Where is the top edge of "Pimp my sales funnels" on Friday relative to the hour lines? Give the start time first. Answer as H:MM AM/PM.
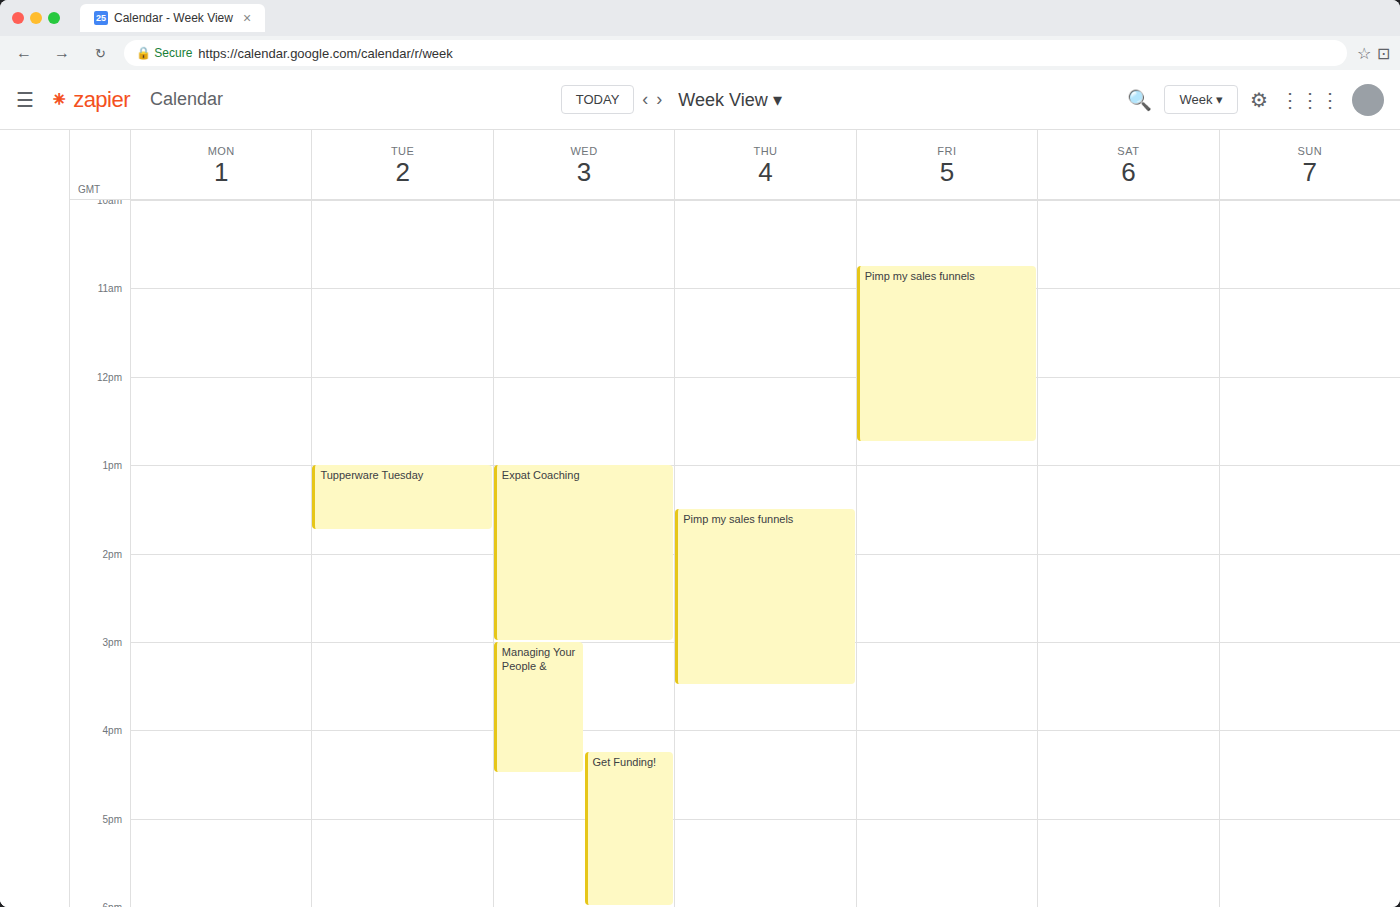
10:45 AM -- neither: three quarters of the way from the 10 AM line to the 11 AM line.